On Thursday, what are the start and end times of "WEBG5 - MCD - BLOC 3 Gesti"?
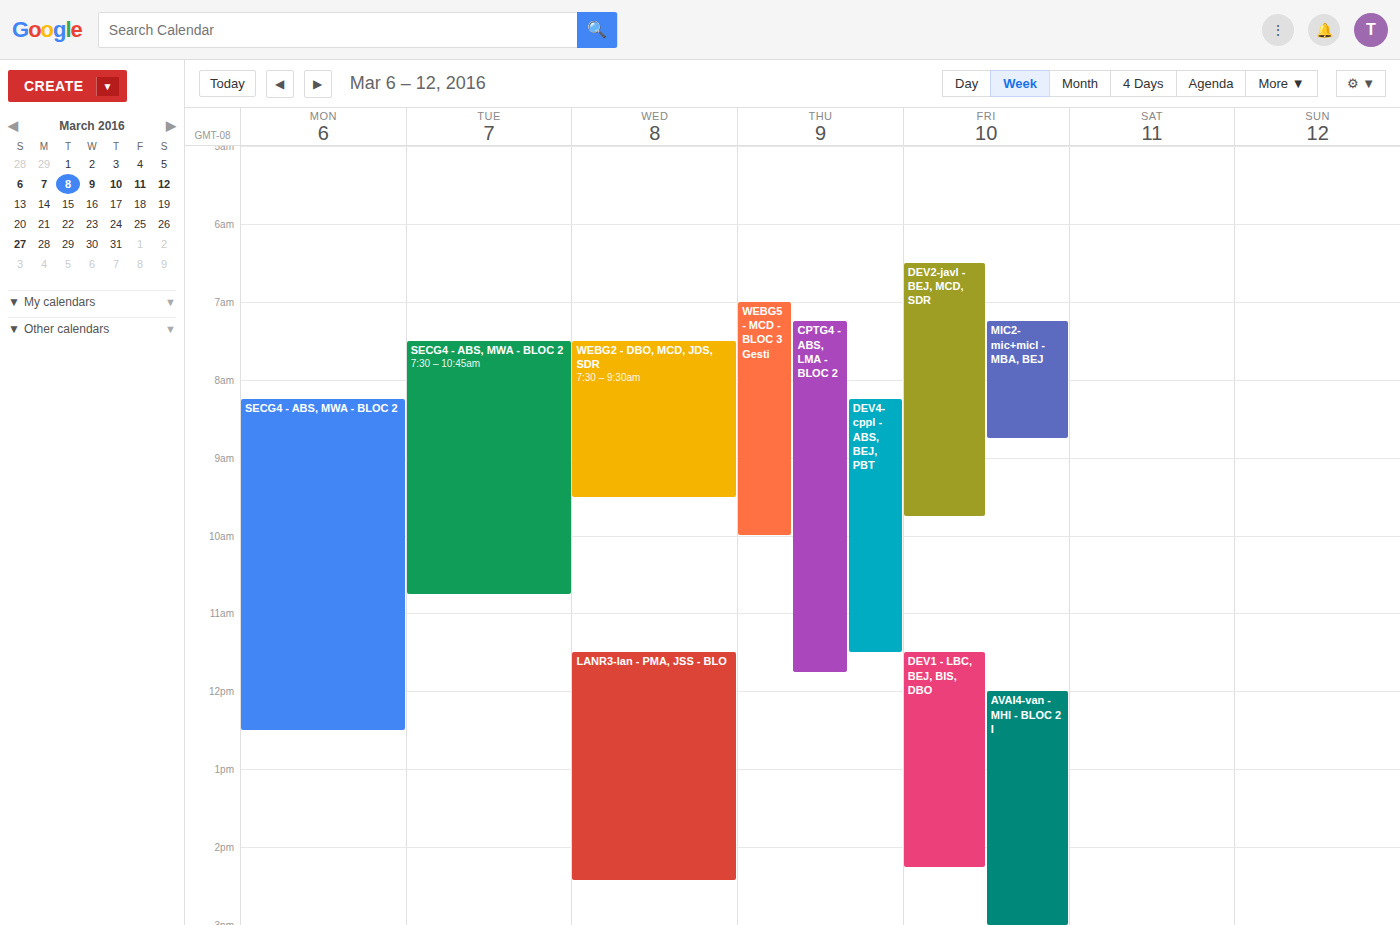
07:00 to 10:00